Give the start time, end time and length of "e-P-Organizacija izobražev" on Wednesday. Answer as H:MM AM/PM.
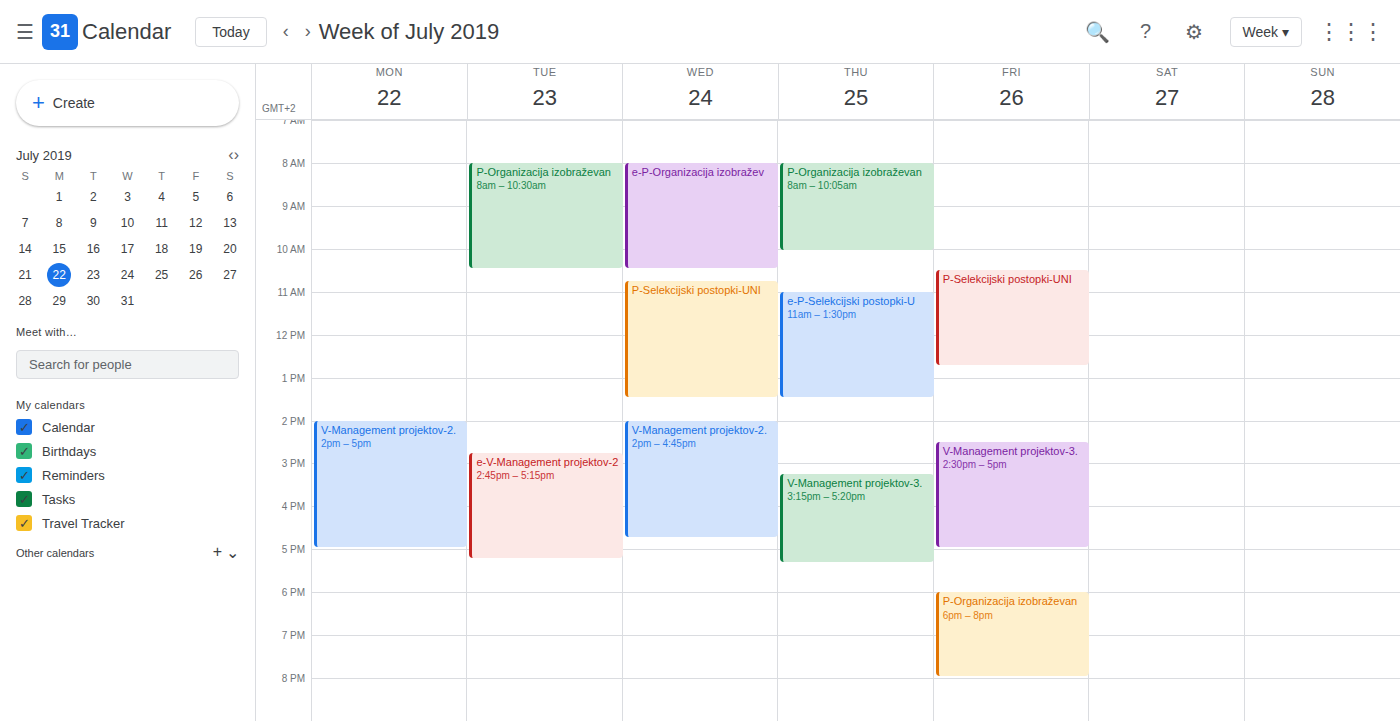
8:00 AM to 10:30 AM, 2 hours 30 minutes